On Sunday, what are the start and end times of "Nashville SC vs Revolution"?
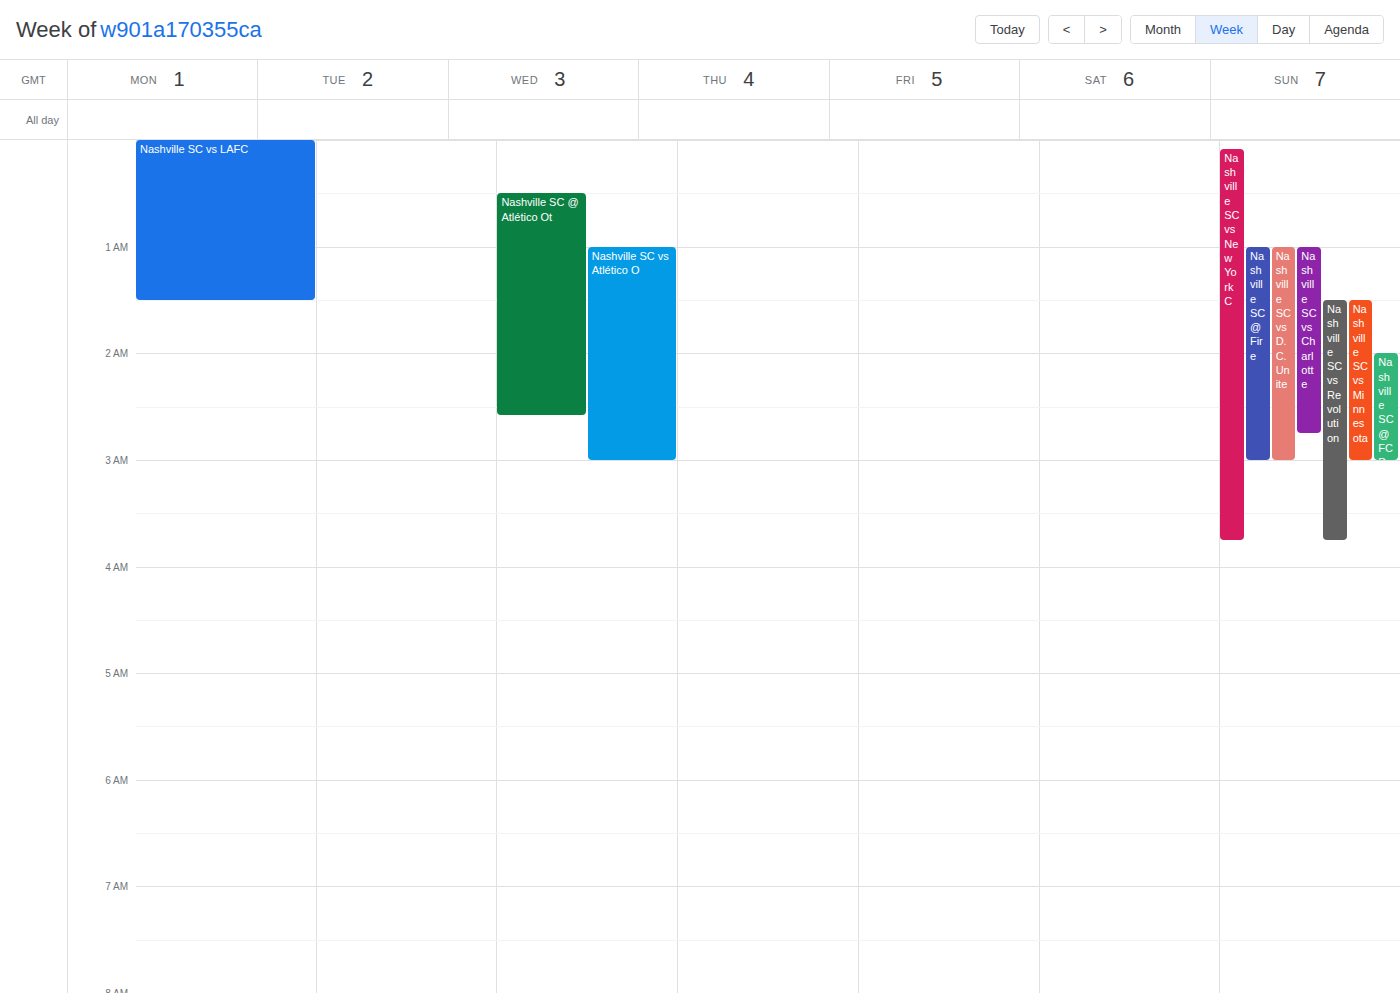
1:30 AM to 3:45 AM